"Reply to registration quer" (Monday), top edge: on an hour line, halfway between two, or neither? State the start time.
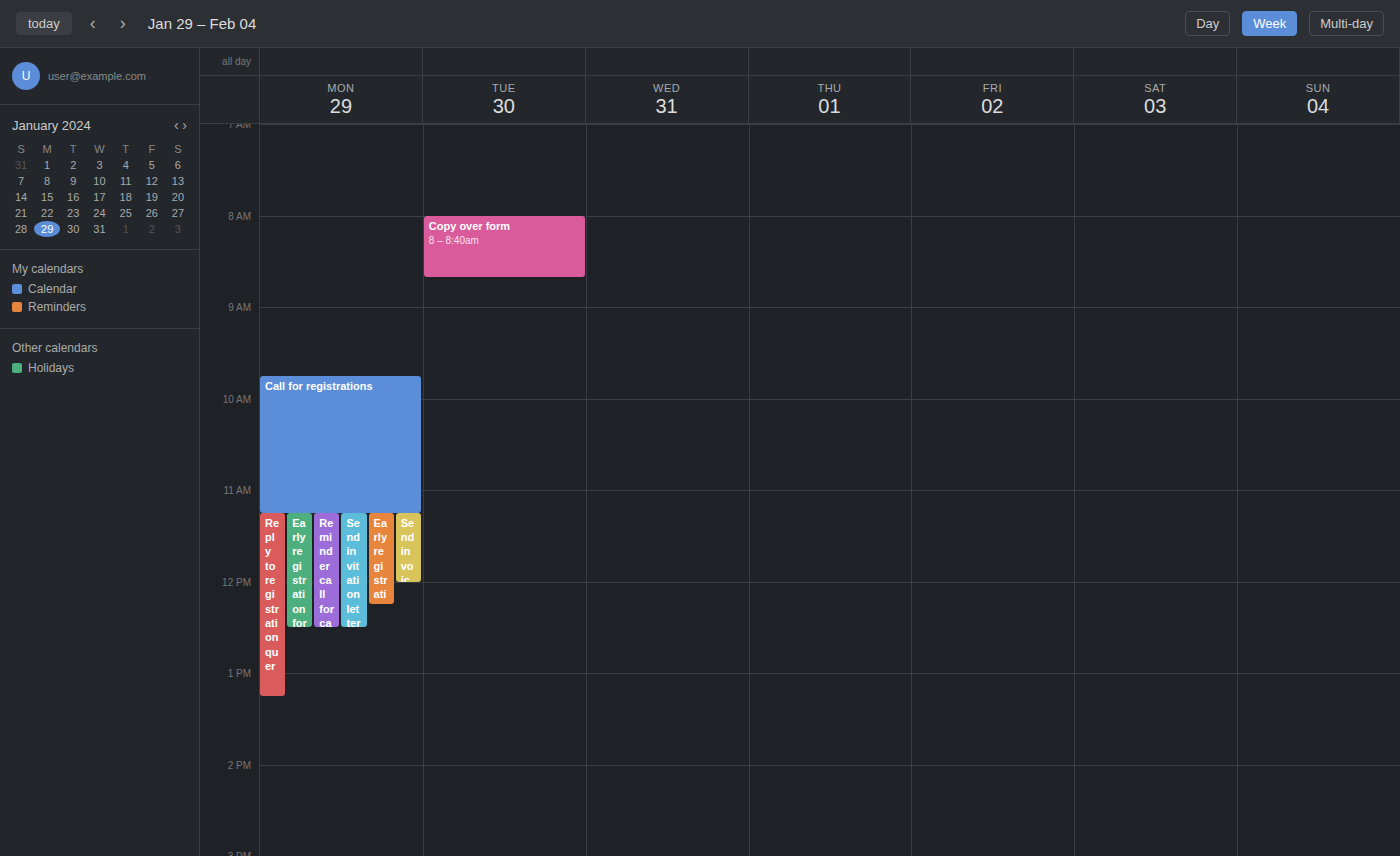
11:15 AM -- neither: a quarter of the way from the 11 AM line to the 12 PM line.